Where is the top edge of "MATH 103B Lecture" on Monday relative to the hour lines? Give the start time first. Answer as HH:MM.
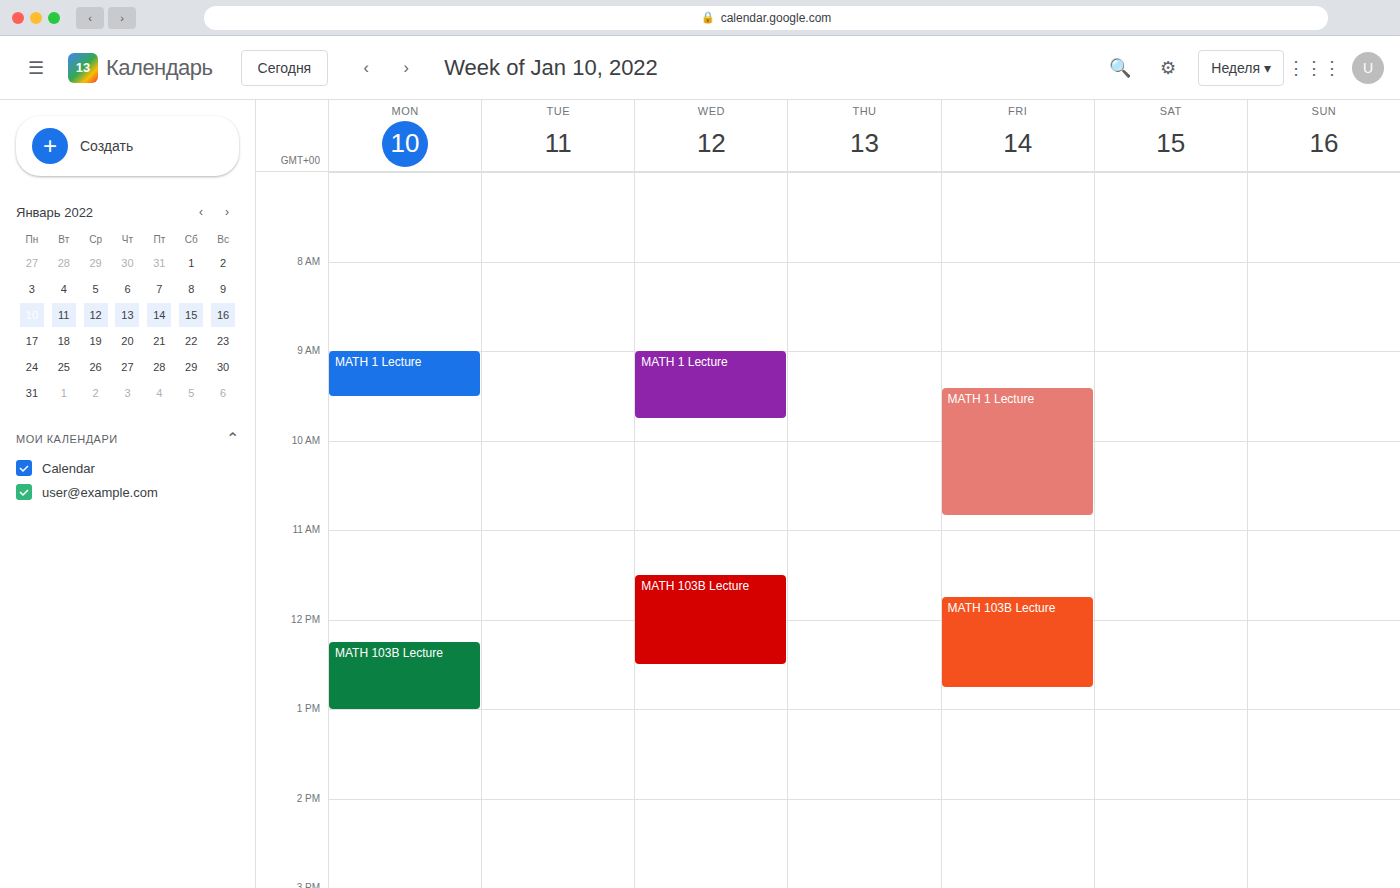
12:15 -- neither: a quarter of the way from the 12:00 line to the 13:00 line.